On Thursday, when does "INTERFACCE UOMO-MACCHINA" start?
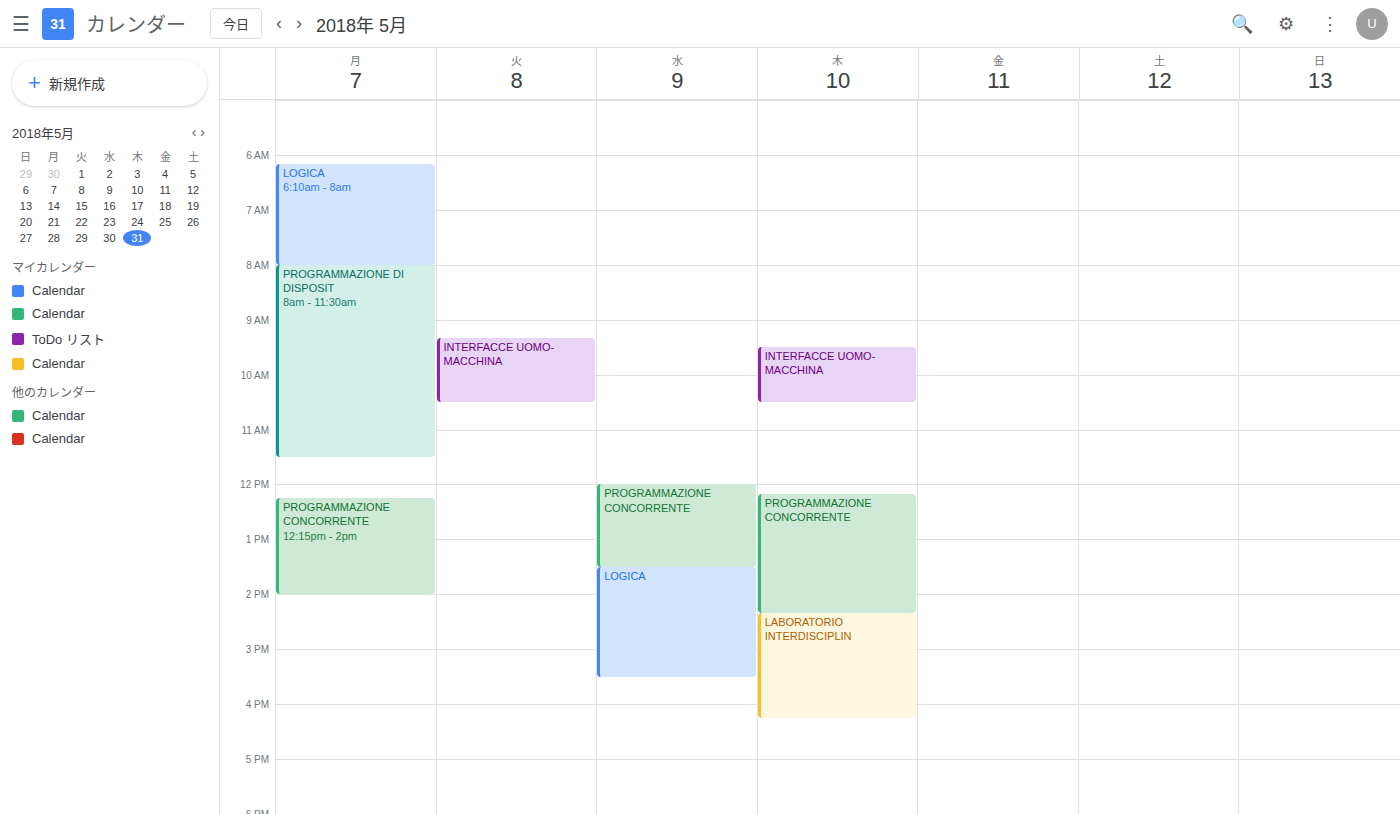
9:30 AM